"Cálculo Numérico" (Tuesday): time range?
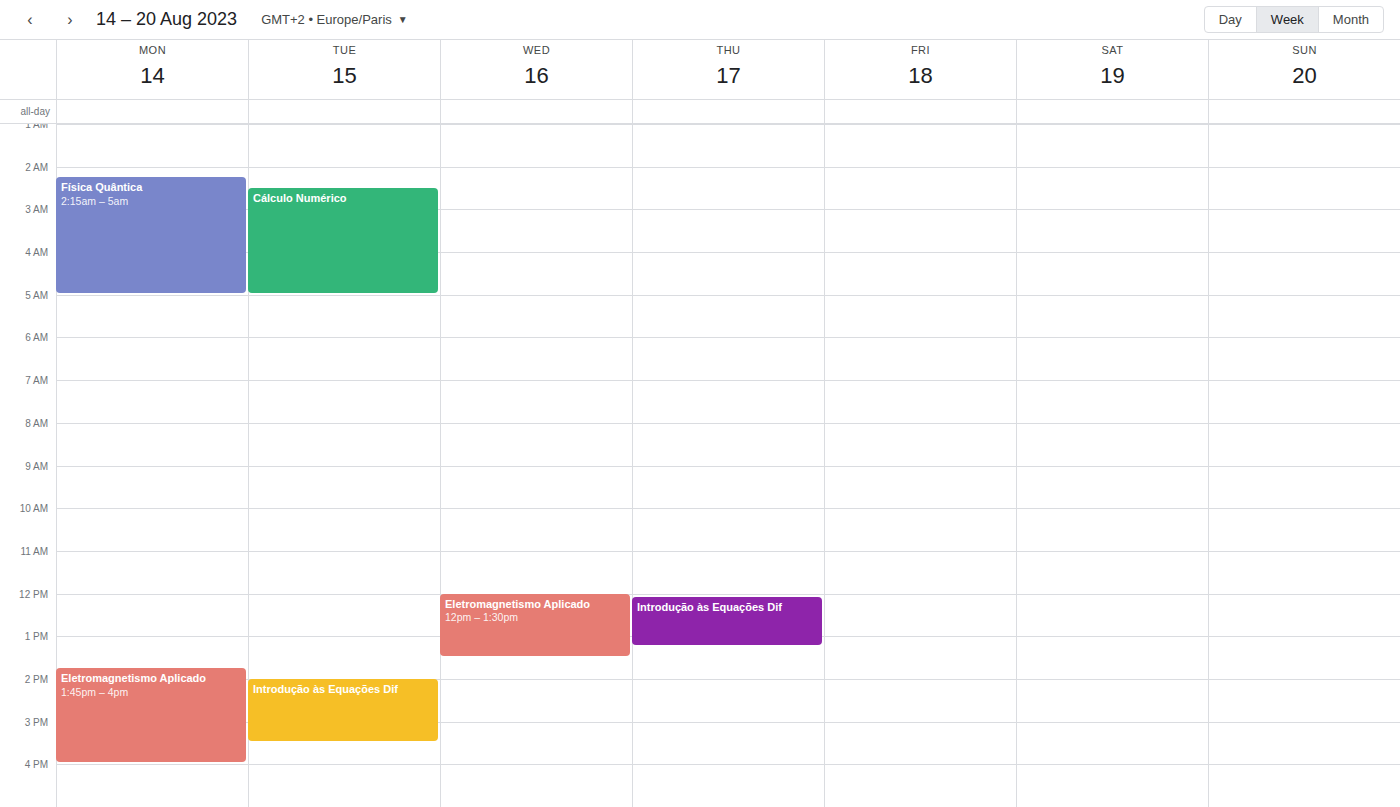
2:30 AM to 5:00 AM